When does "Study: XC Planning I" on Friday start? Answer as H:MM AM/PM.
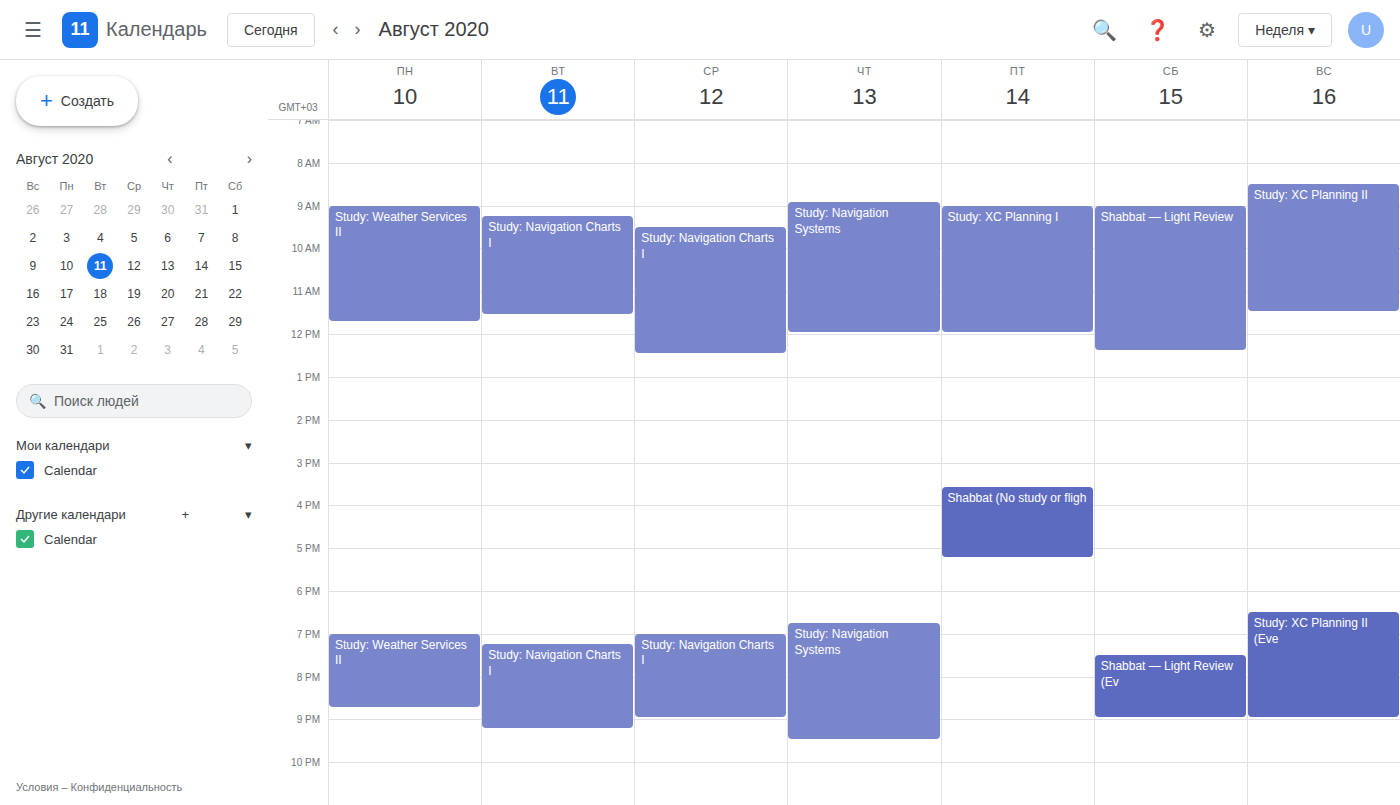
9:00 AM